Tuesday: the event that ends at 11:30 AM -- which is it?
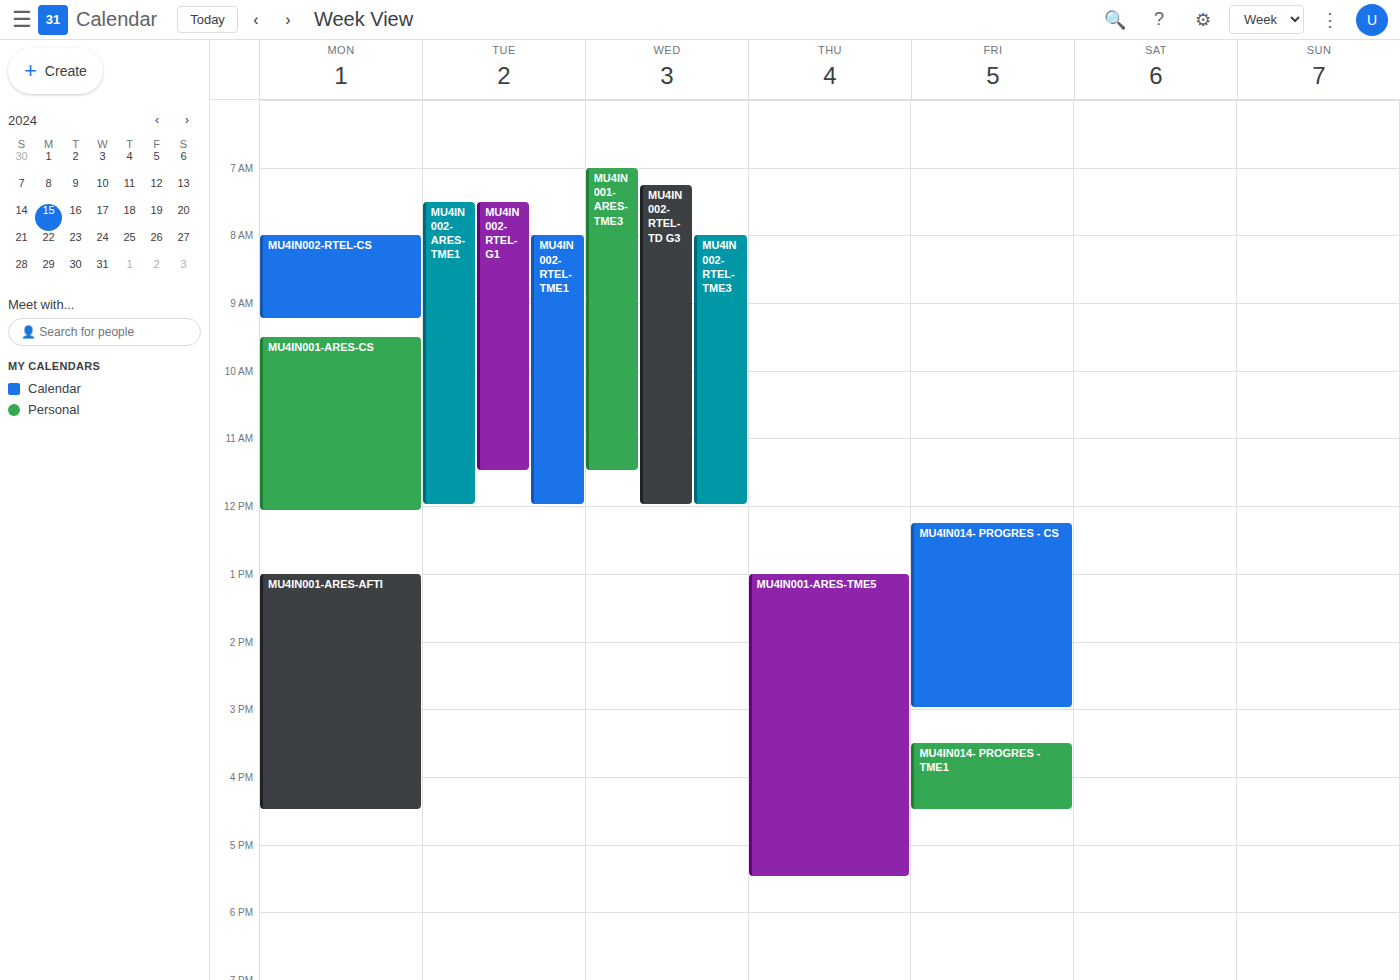
"MU4IN002-RTEL-G1"